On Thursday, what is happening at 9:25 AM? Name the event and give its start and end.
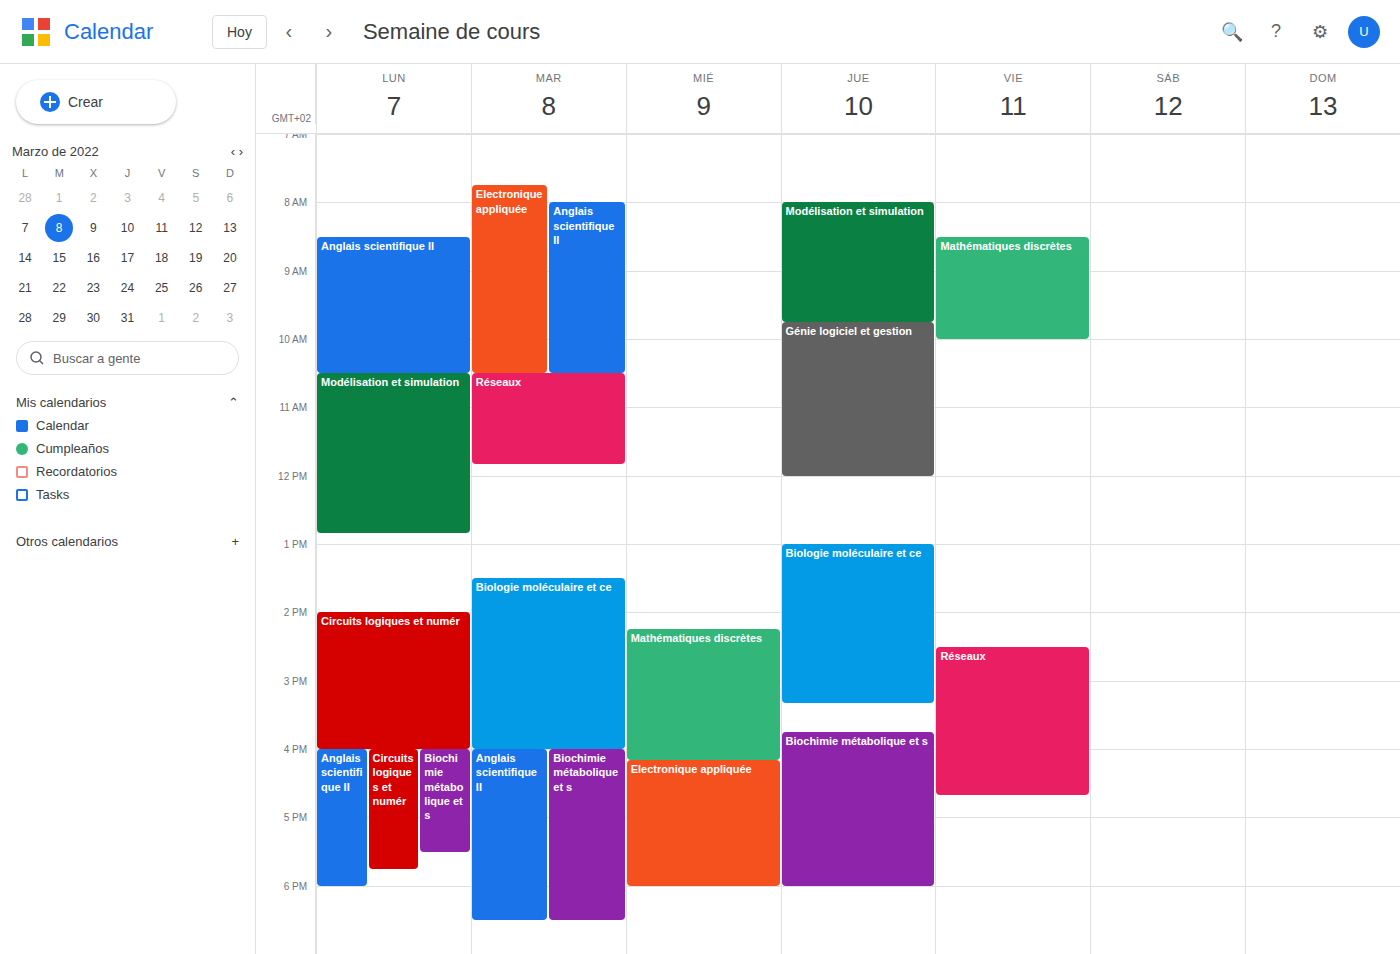
"Modélisation et simulation", 8:00 AM to 9:45 AM